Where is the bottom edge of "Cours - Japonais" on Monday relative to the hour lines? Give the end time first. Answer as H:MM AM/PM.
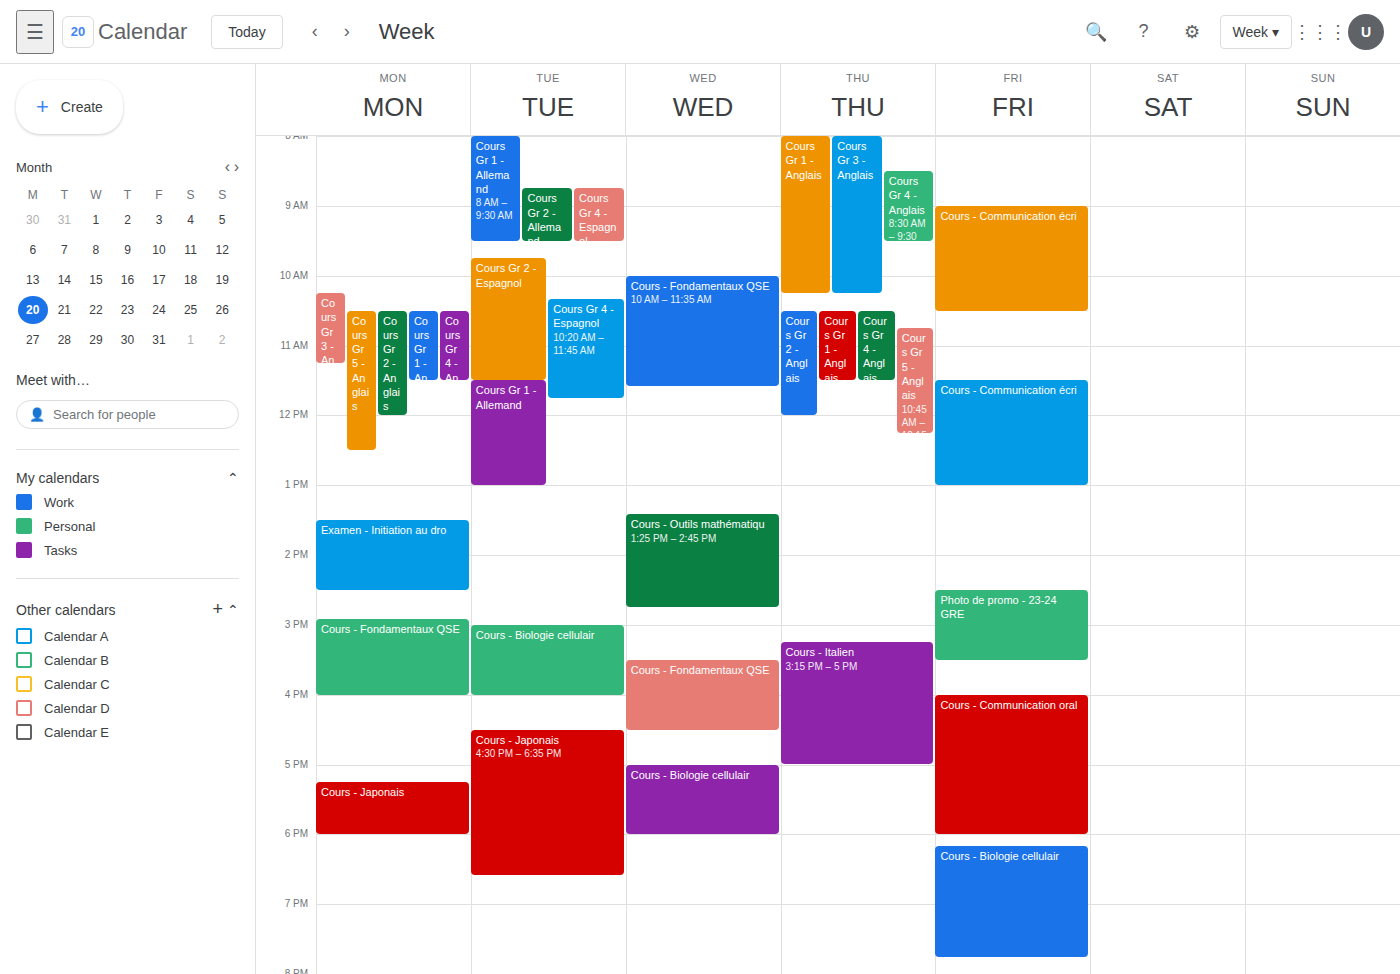
6:00 PM -- exactly on the 6 PM line.